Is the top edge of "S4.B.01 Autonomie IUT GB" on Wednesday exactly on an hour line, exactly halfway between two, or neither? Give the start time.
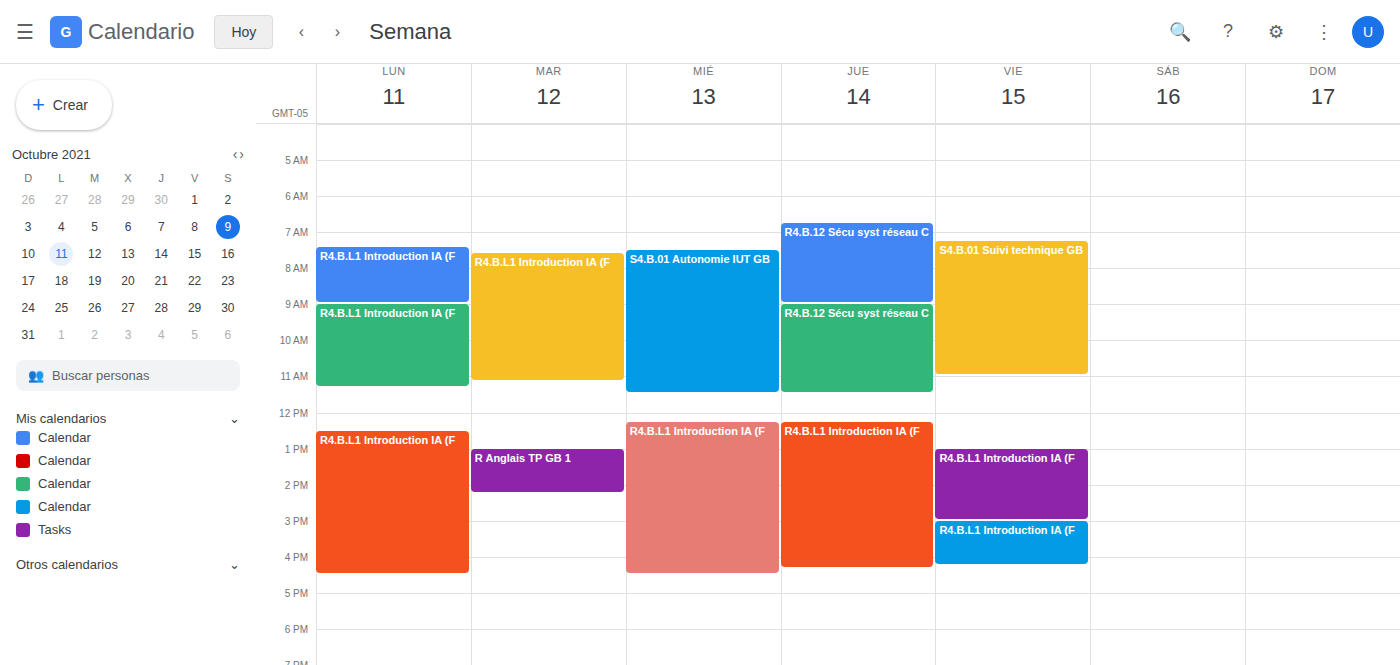
7:30 AM -- halfway between the 7 AM and 8 AM lines.